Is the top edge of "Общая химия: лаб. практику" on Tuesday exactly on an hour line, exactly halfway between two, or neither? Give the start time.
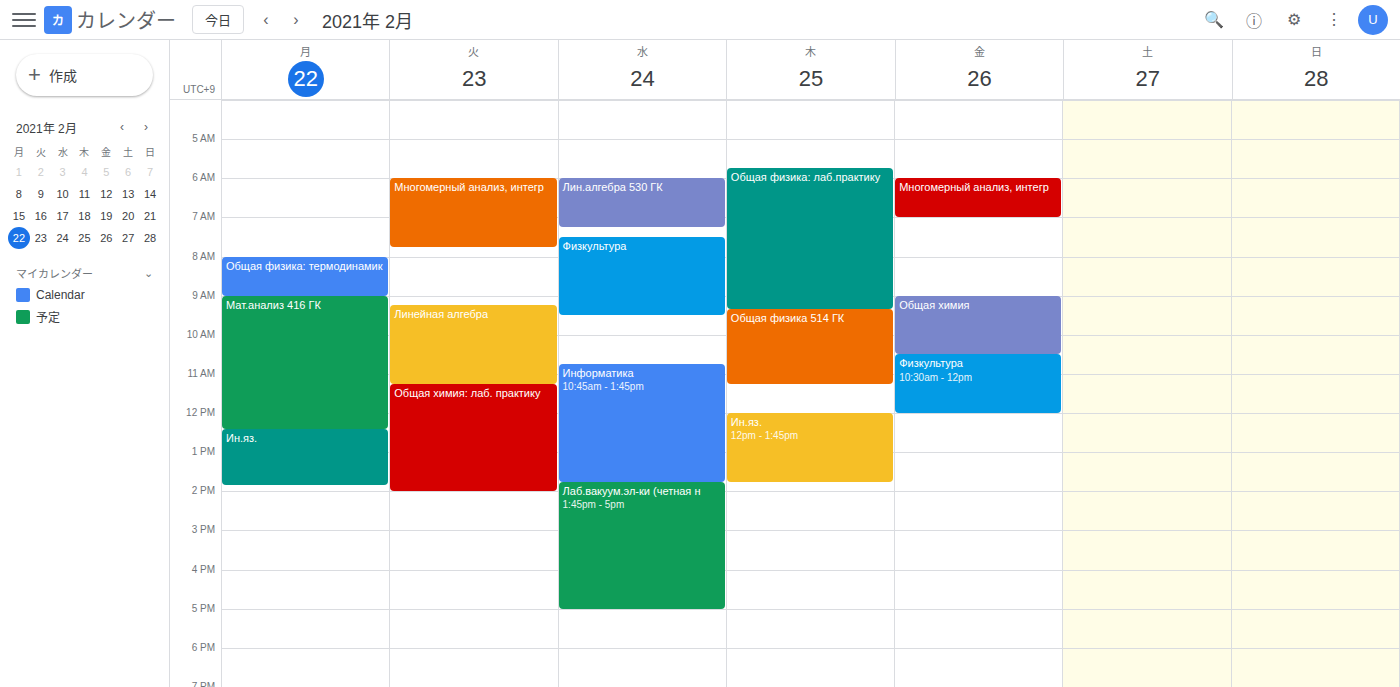
11:15 AM -- neither: a quarter of the way from the 11 AM line to the 12 PM line.